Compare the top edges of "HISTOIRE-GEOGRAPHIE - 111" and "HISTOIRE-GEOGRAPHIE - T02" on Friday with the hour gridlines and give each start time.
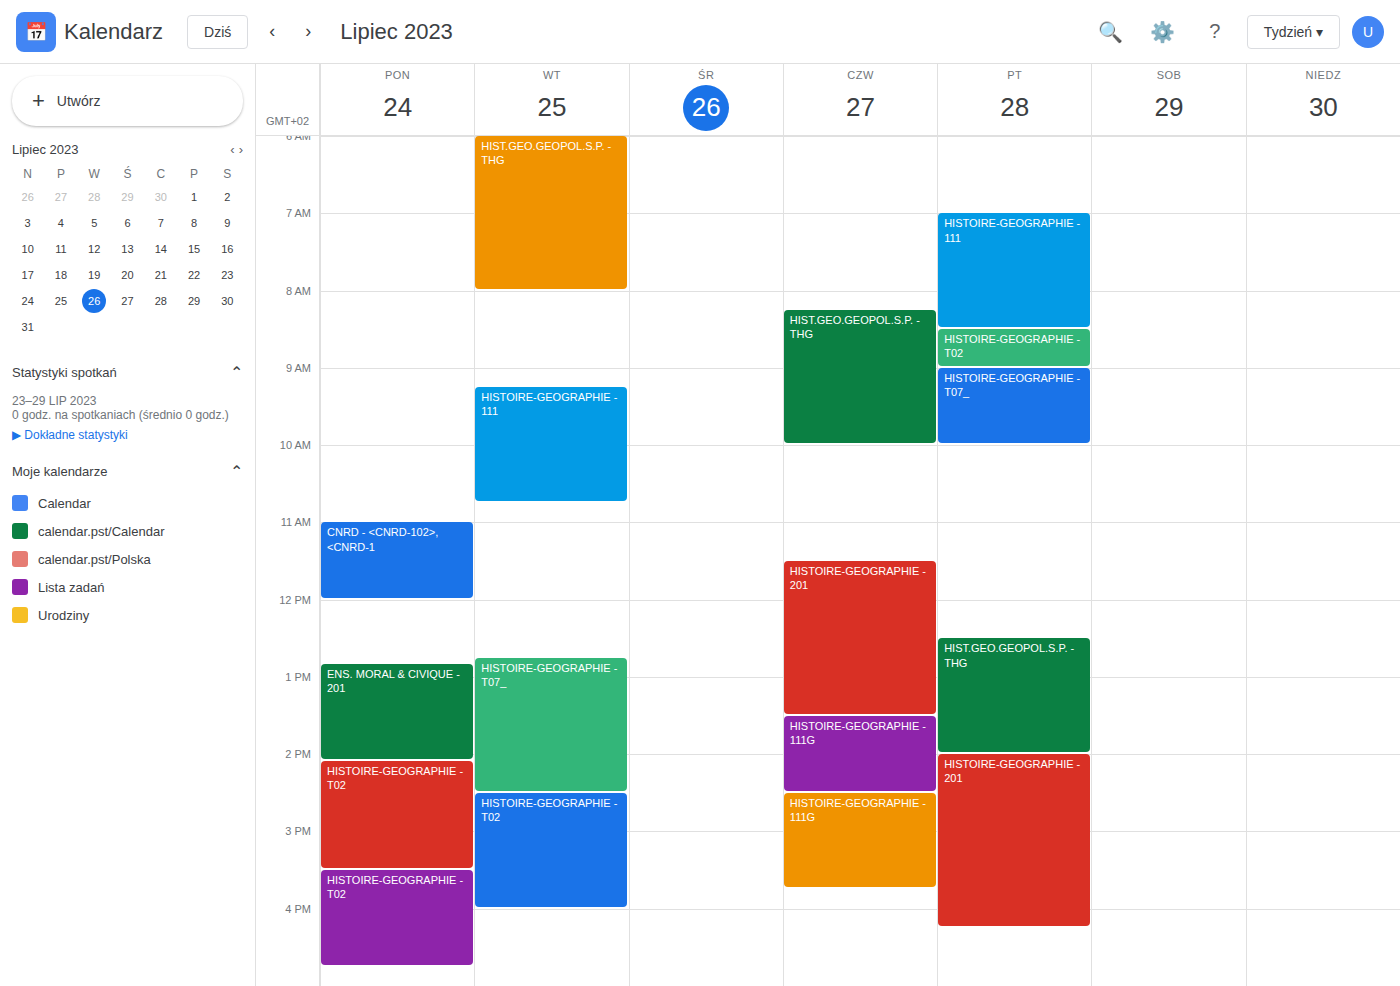
"HISTOIRE-GEOGRAPHIE - 111": 7:00 AM, exactly on the 7 AM line. "HISTOIRE-GEOGRAPHIE - T02": 8:30 AM, halfway between the 8 AM and 9 AM lines.